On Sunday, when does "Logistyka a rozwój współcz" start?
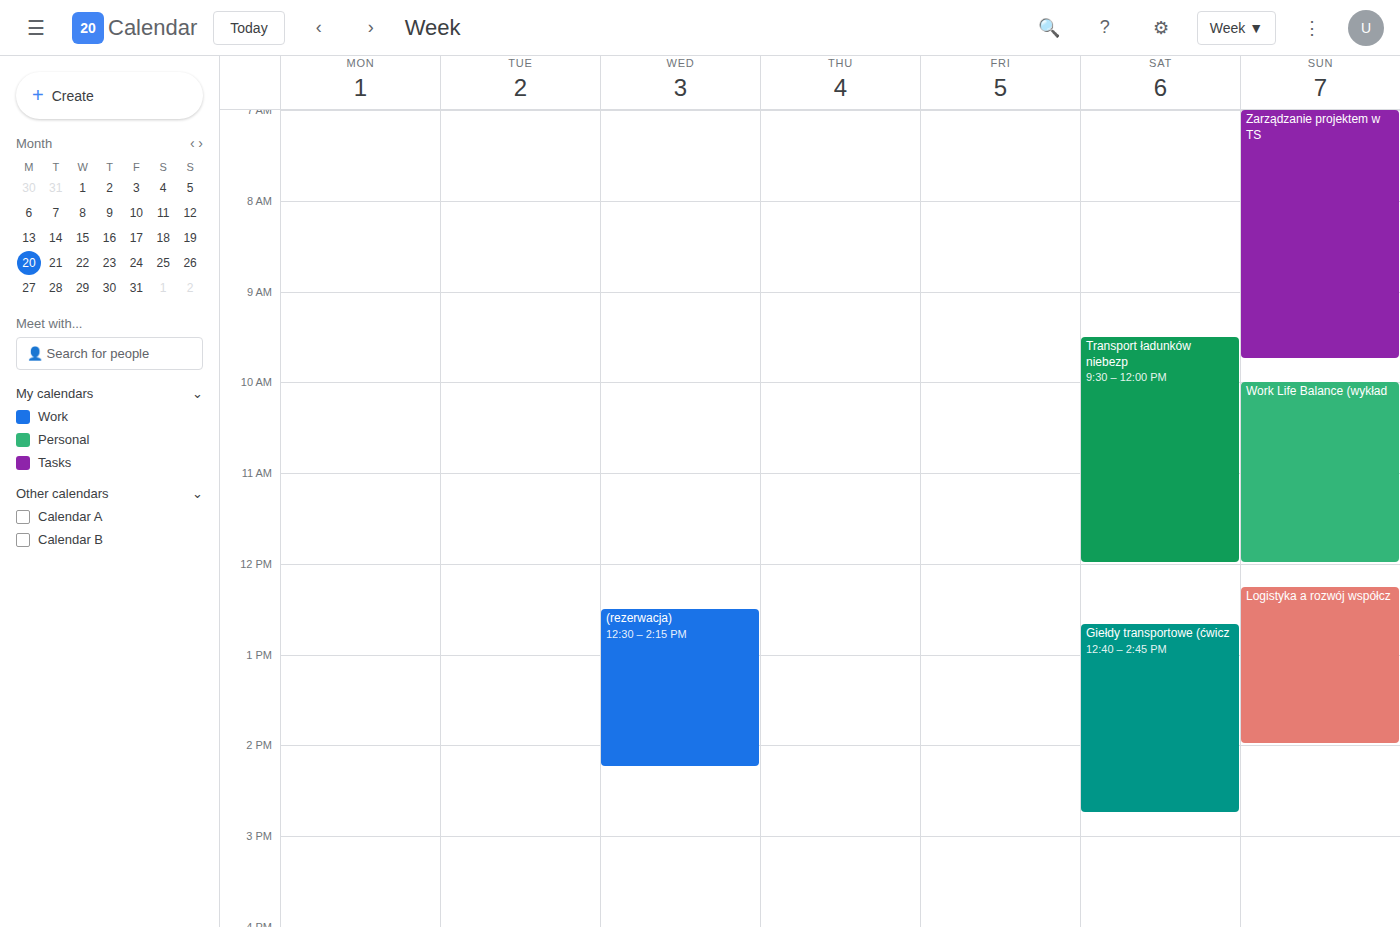
12:15 PM